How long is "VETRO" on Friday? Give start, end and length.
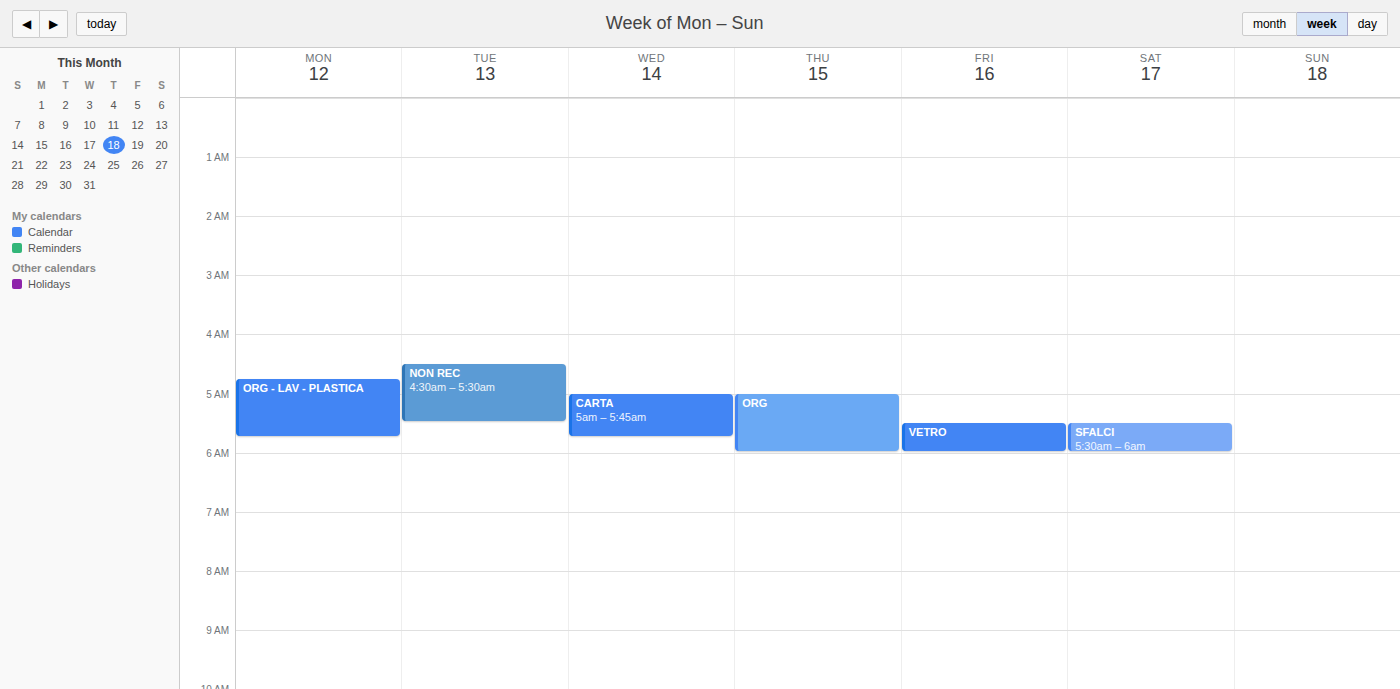
5:30 AM to 6:00 AM, 30 minutes